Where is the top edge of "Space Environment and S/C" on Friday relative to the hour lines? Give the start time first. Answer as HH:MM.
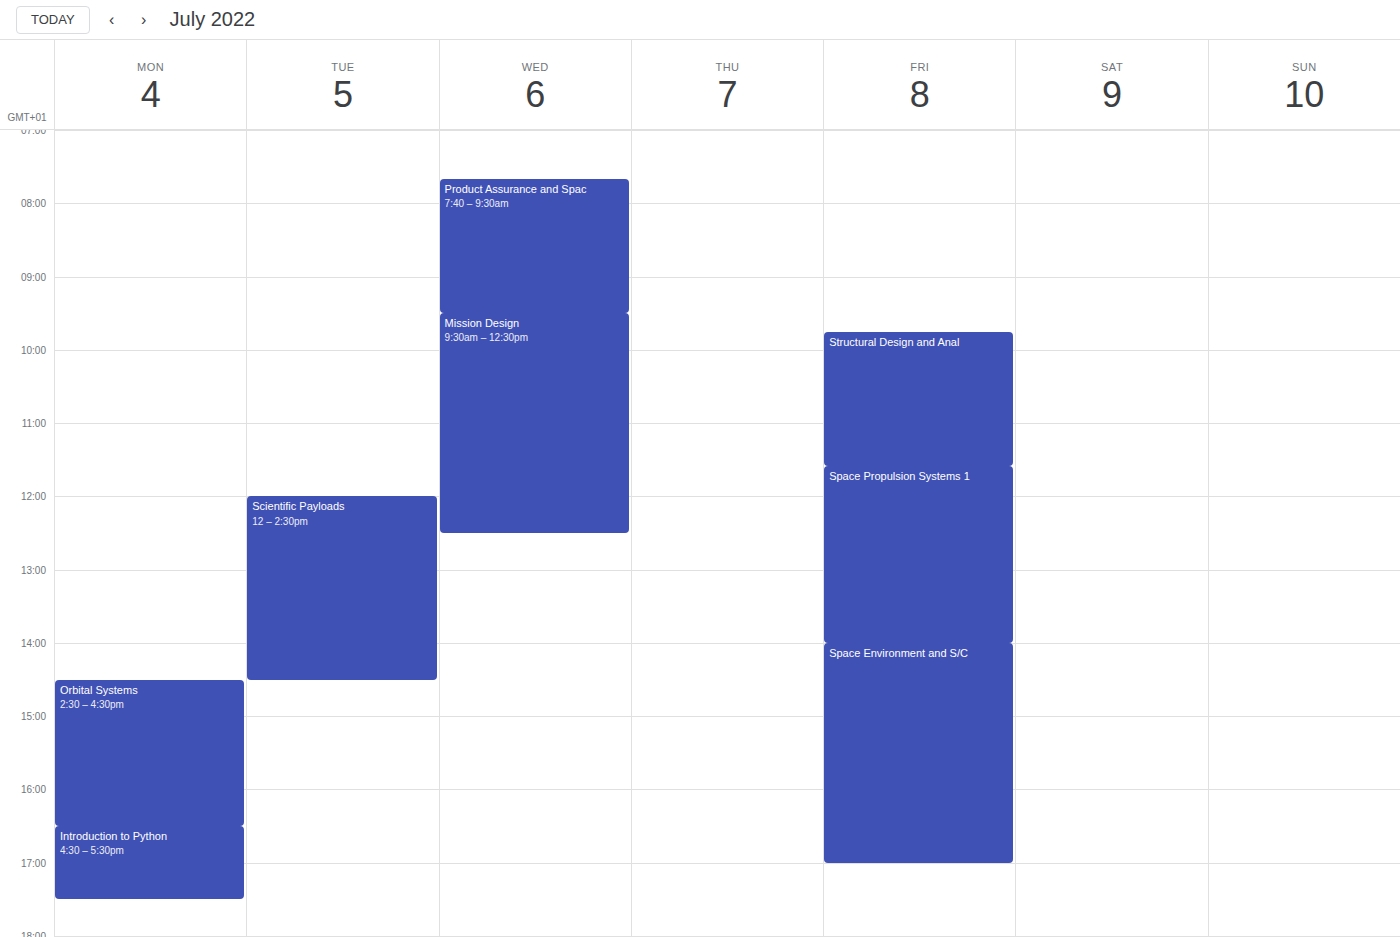
14:00 -- exactly on the 14:00 line.